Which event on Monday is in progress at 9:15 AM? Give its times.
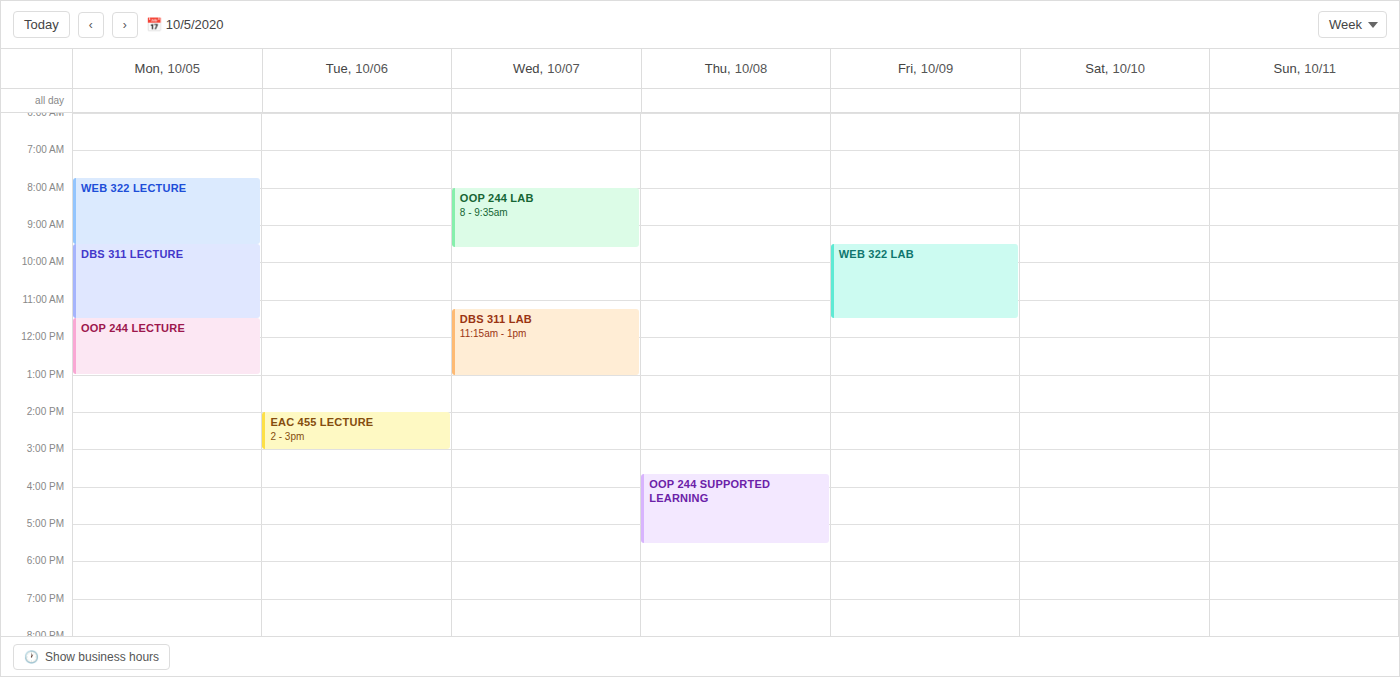
"WEB 322 Lecture", 7:45 AM to 9:30 AM